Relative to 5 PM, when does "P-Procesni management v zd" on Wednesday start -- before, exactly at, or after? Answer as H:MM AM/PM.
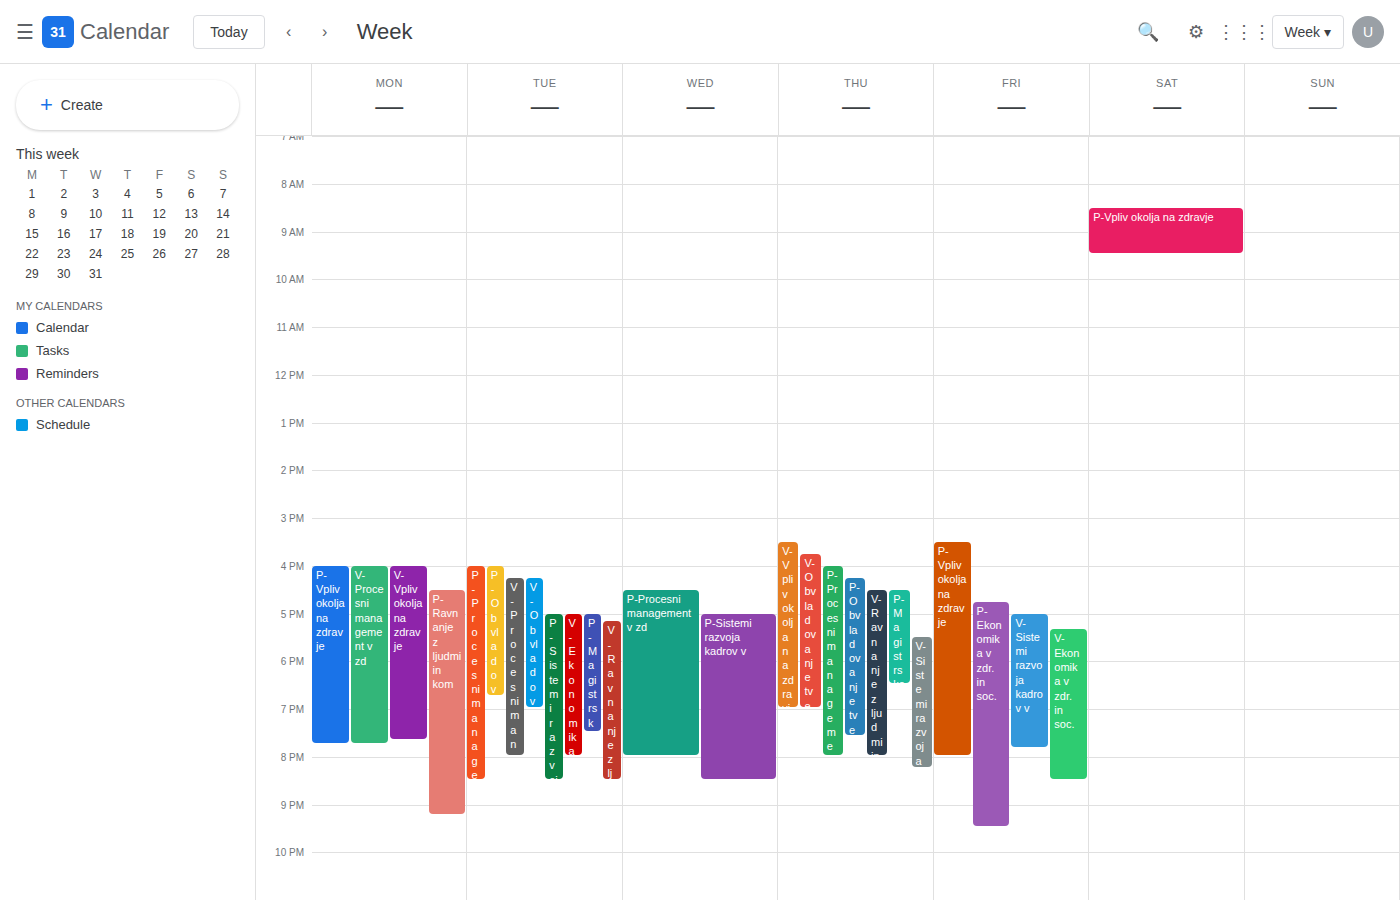
4:30 PM -- before 5 PM, 30 minutes above the 5 PM line.